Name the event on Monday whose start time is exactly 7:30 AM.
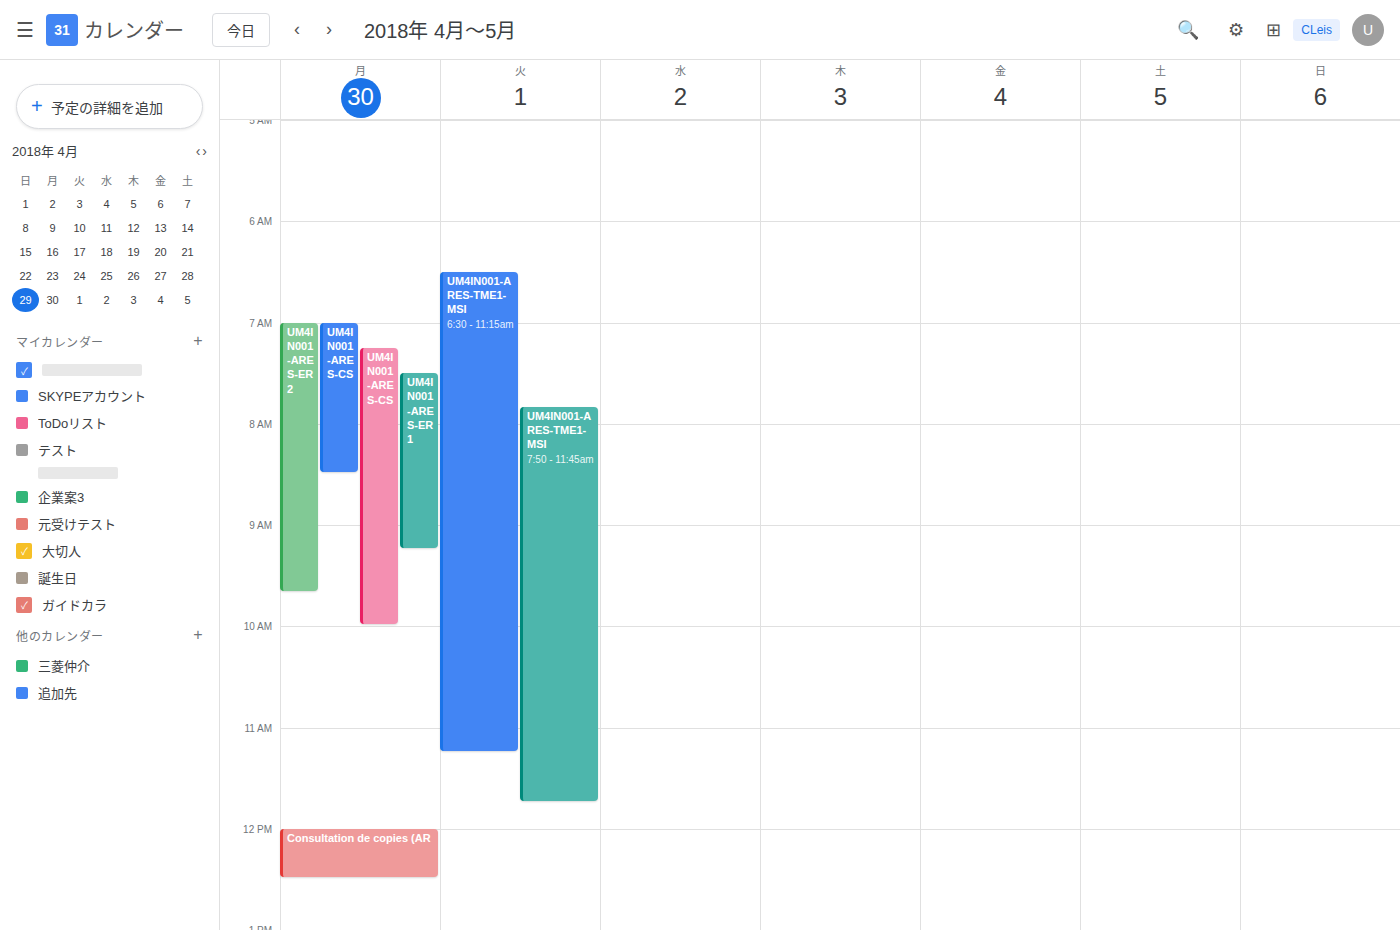
"UM4IN001-ARES-ER1"